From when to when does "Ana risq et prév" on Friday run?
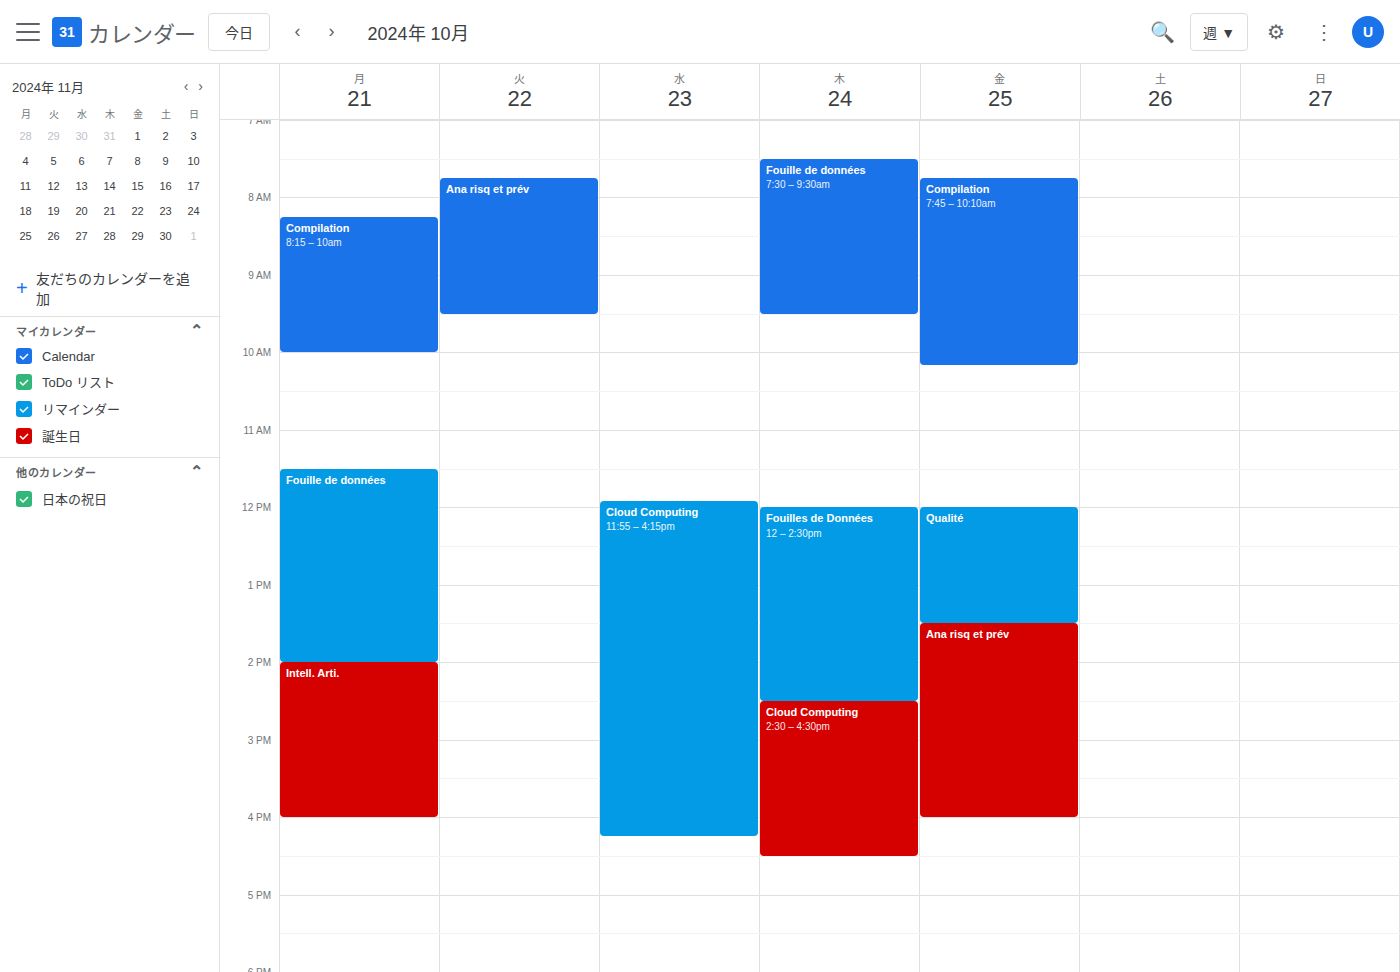
1:30 PM to 4:00 PM